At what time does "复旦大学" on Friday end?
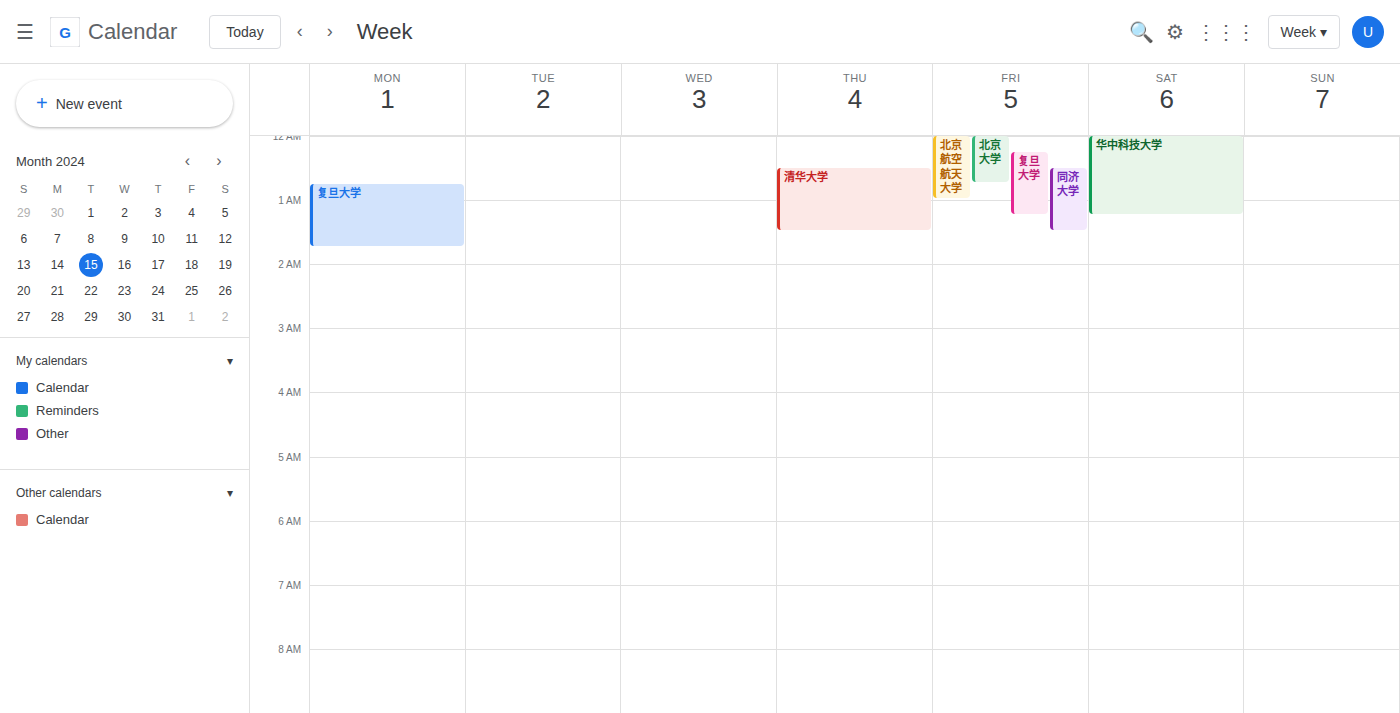
1:15 AM